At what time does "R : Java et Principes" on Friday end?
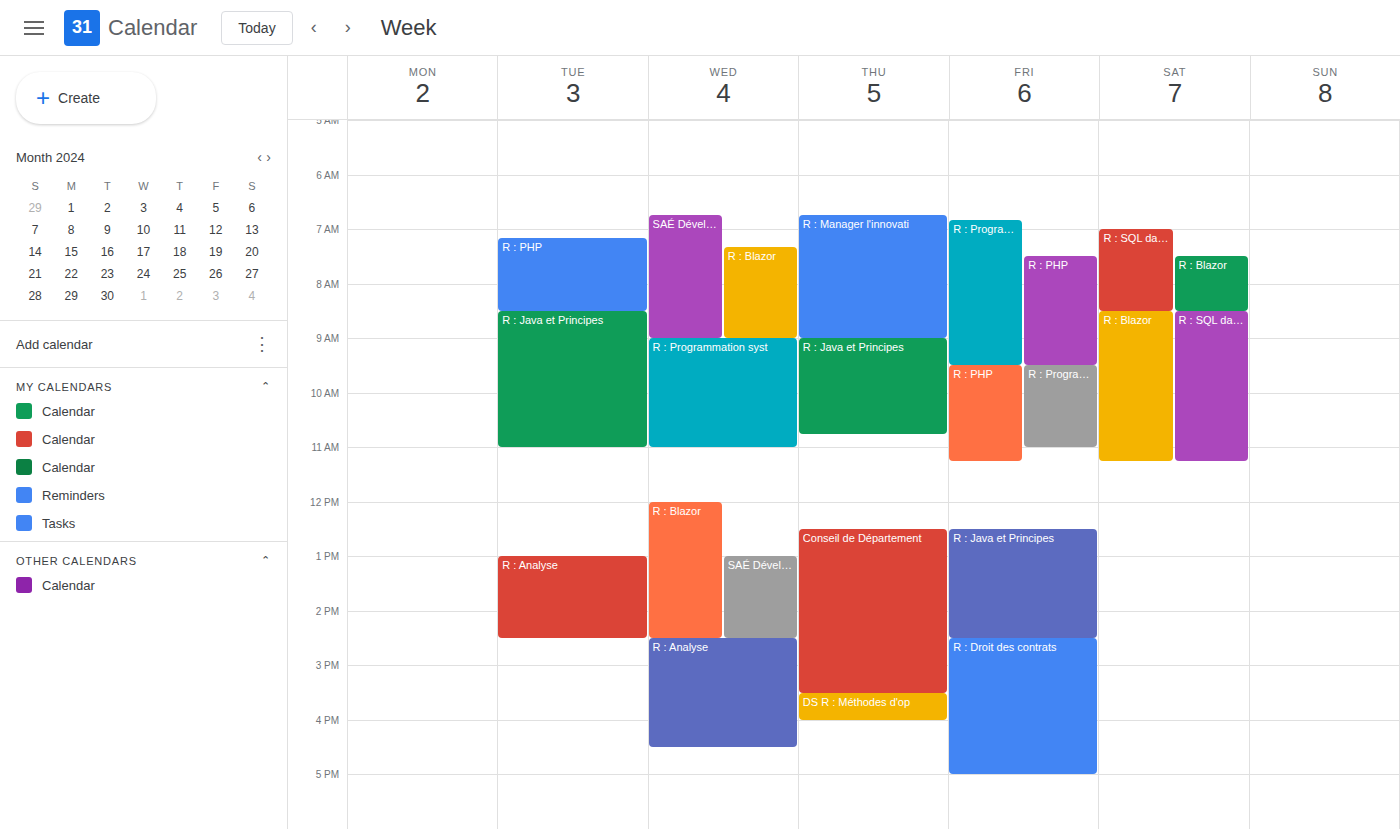
2:30 PM